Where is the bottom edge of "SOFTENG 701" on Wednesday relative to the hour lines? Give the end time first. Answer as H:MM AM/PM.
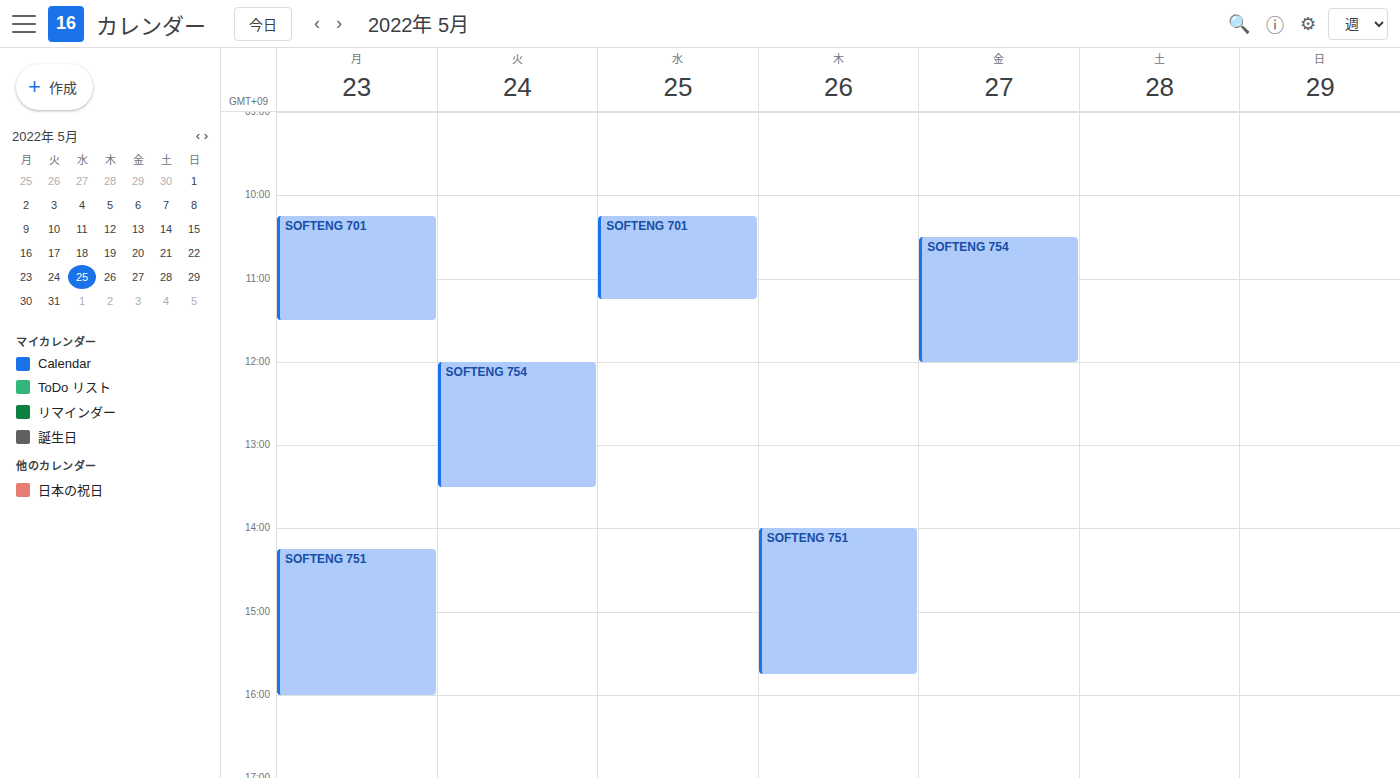
11:15 AM -- neither: a quarter of the way from the 11 AM line to the 12 PM line.